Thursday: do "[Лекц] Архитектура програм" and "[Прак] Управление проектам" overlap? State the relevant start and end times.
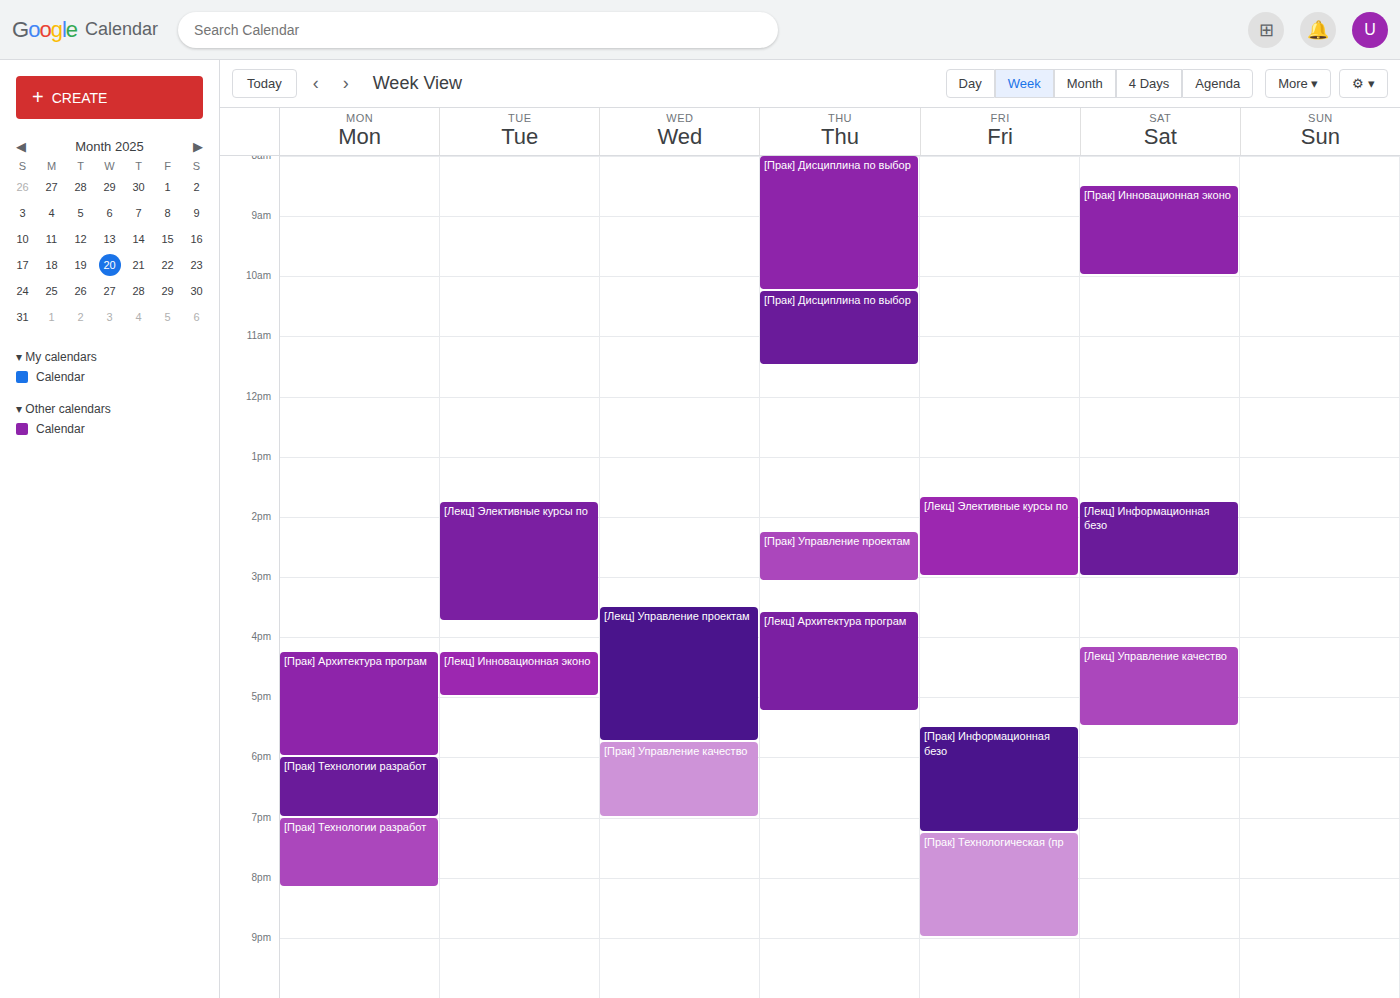
"[Прак] Управление проектам" ends at 3:05 PM and "[Лекц] Архитектура програм" starts at 3:35 PM -- no overlap.